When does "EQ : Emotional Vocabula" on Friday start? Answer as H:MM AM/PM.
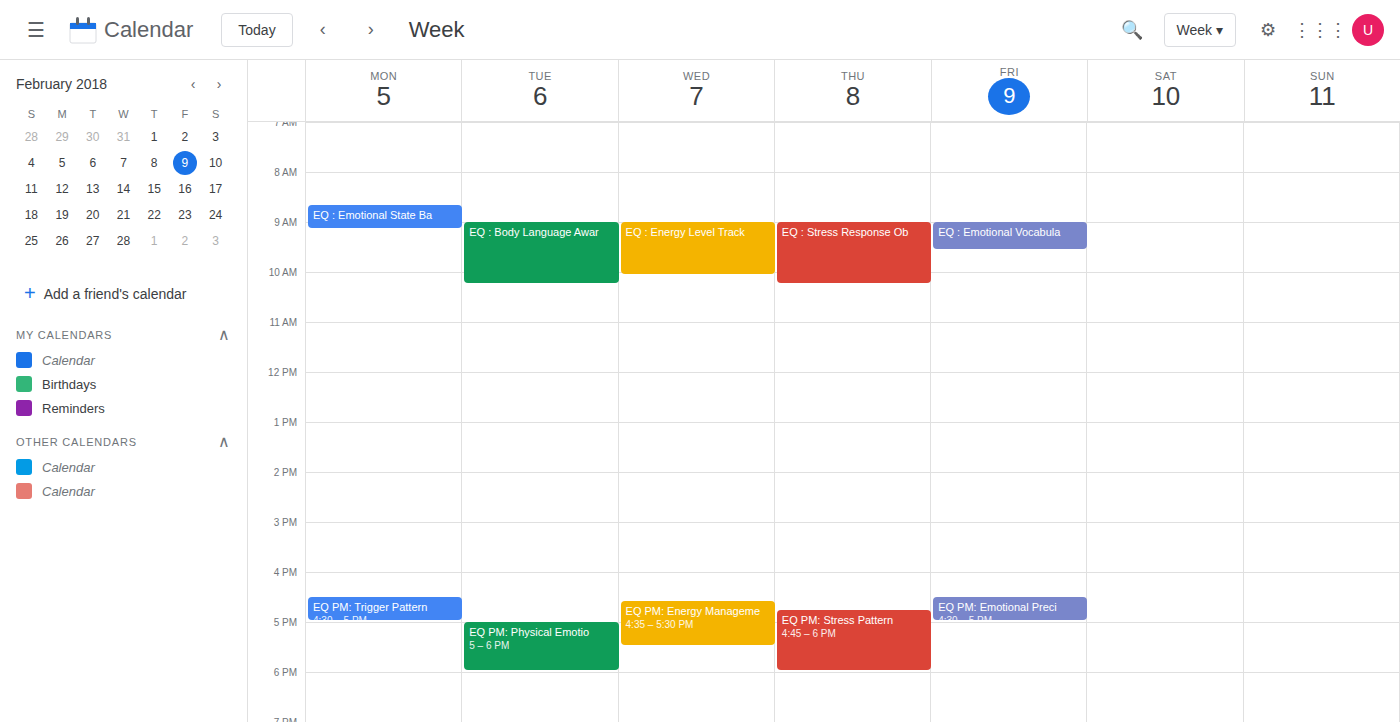
9:00 AM